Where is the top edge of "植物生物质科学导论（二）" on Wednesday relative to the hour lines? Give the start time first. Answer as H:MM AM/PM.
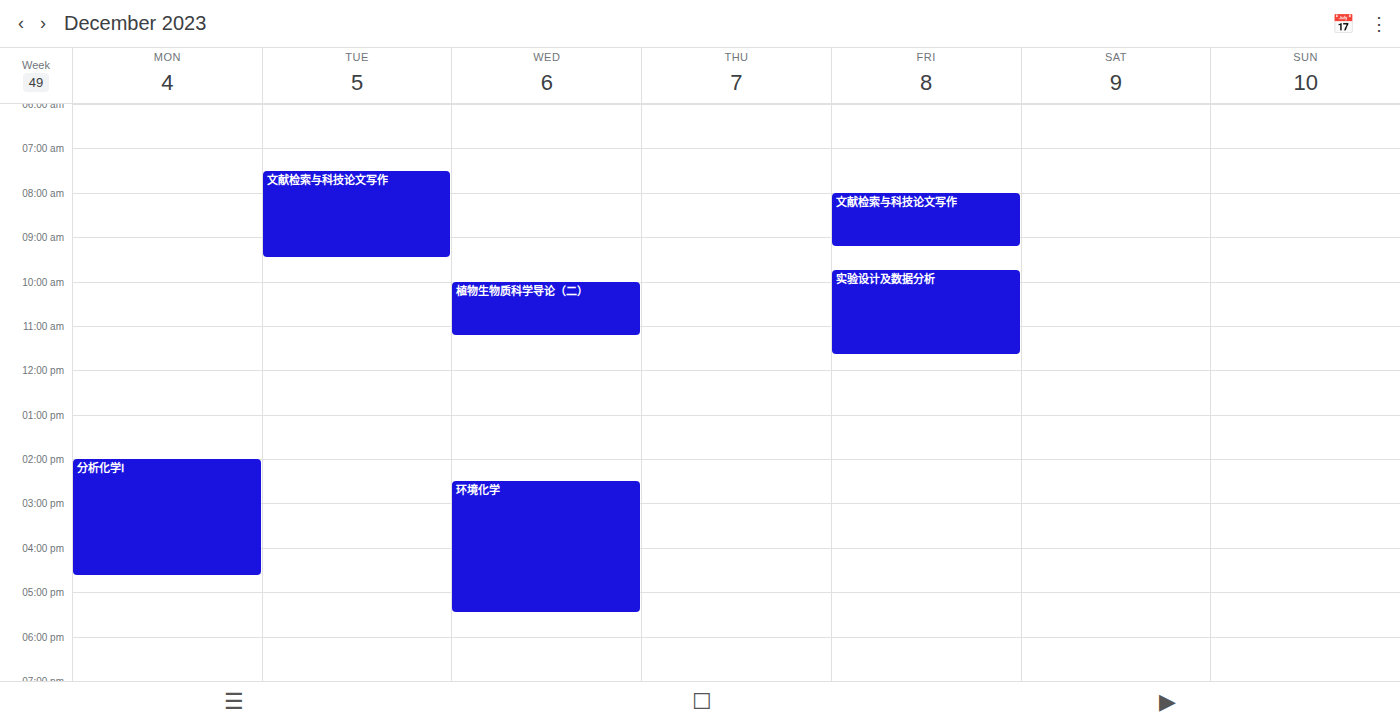
10:00 AM -- exactly on the 10 AM line.